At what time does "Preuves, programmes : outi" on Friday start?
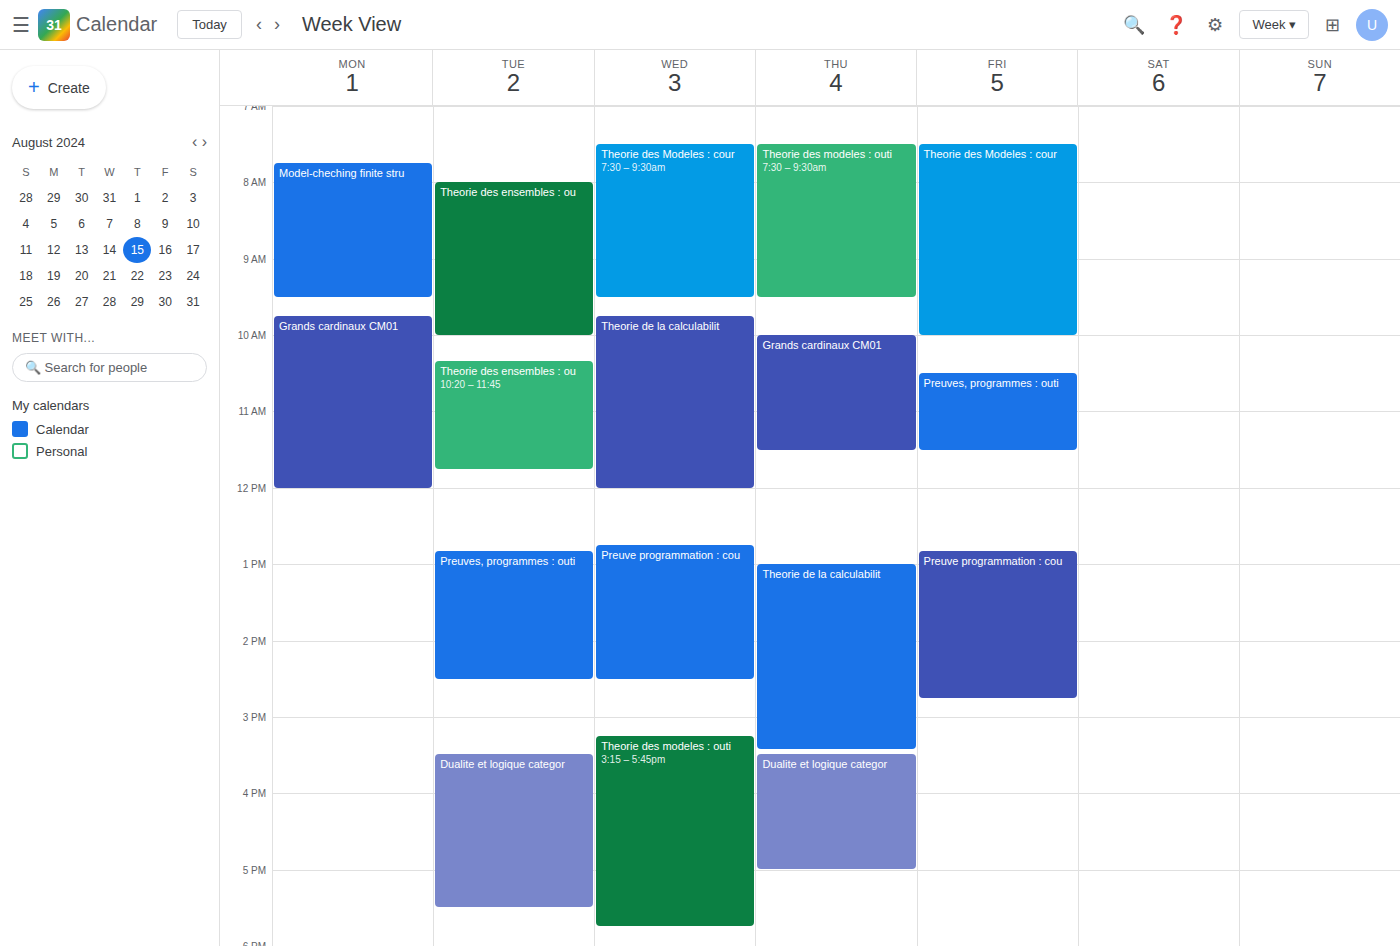
10:30 AM